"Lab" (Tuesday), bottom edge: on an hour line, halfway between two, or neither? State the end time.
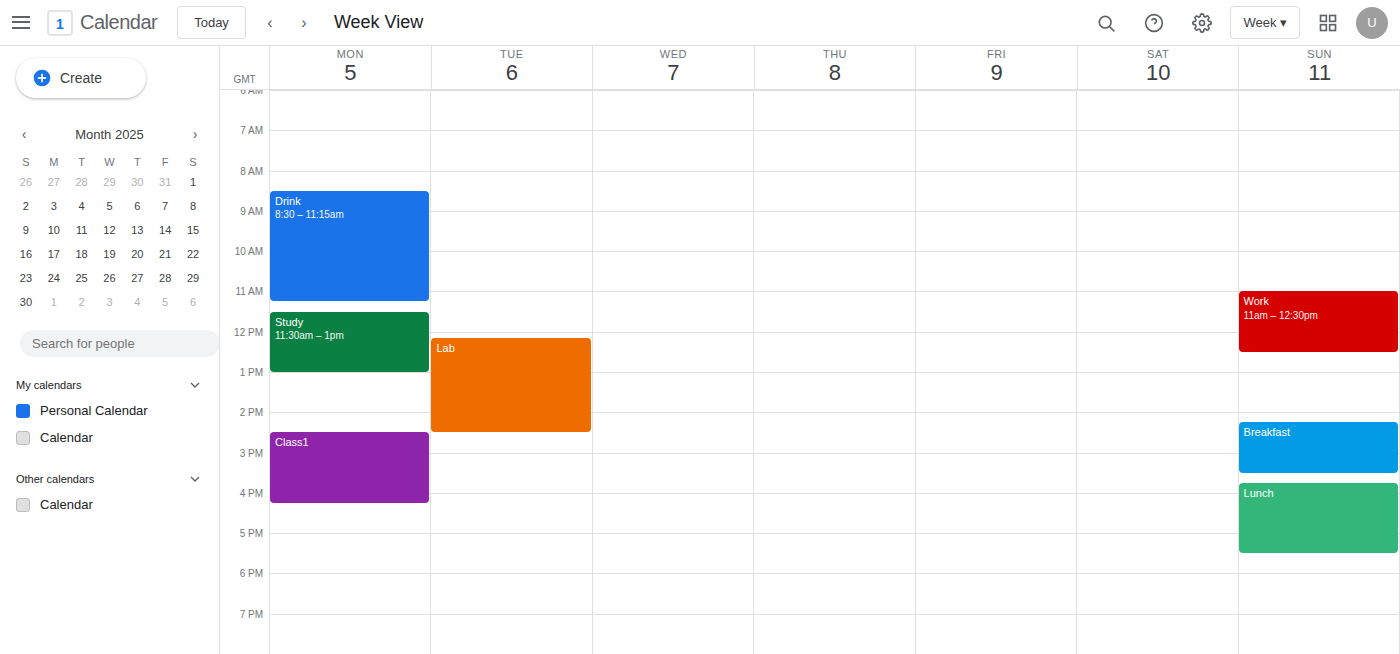
2:30 PM -- halfway between the 2 PM and 3 PM lines.